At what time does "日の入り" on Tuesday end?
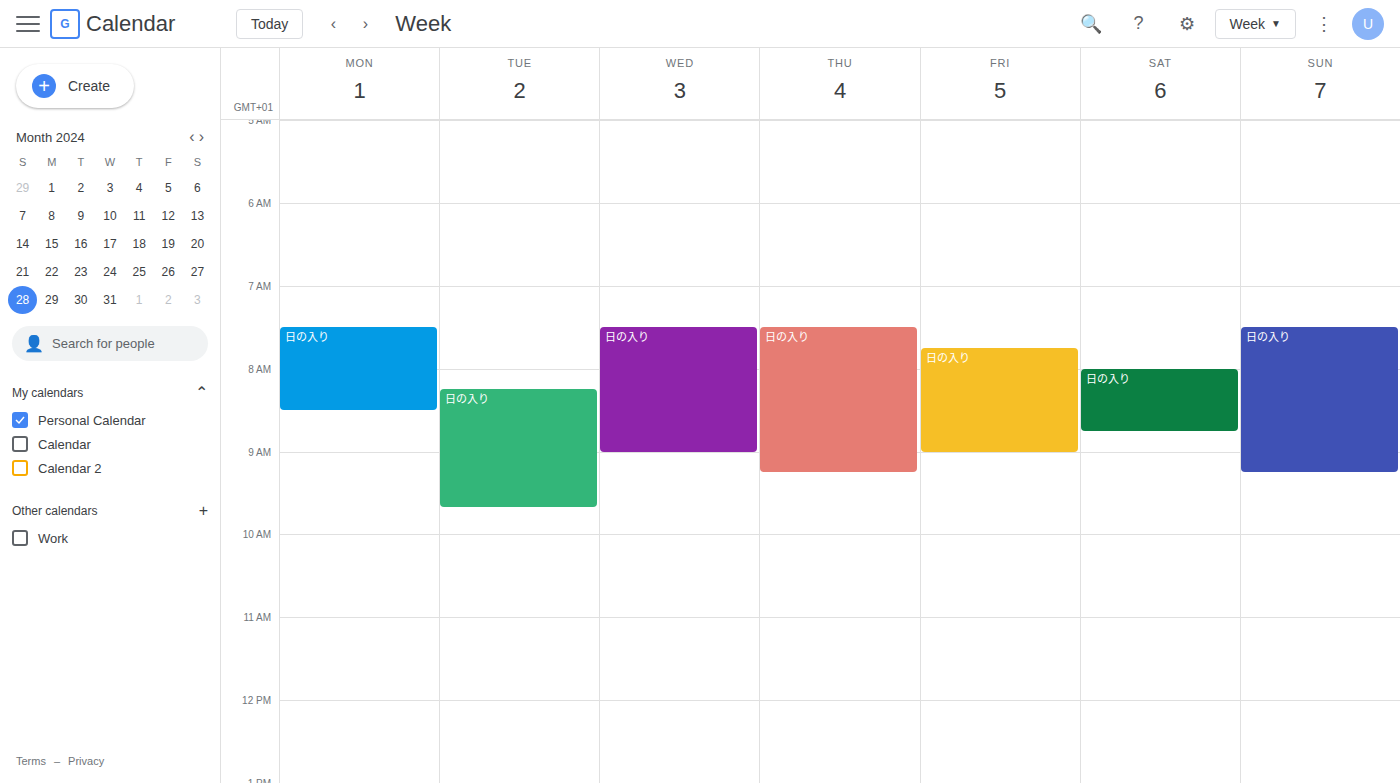
9:40 AM